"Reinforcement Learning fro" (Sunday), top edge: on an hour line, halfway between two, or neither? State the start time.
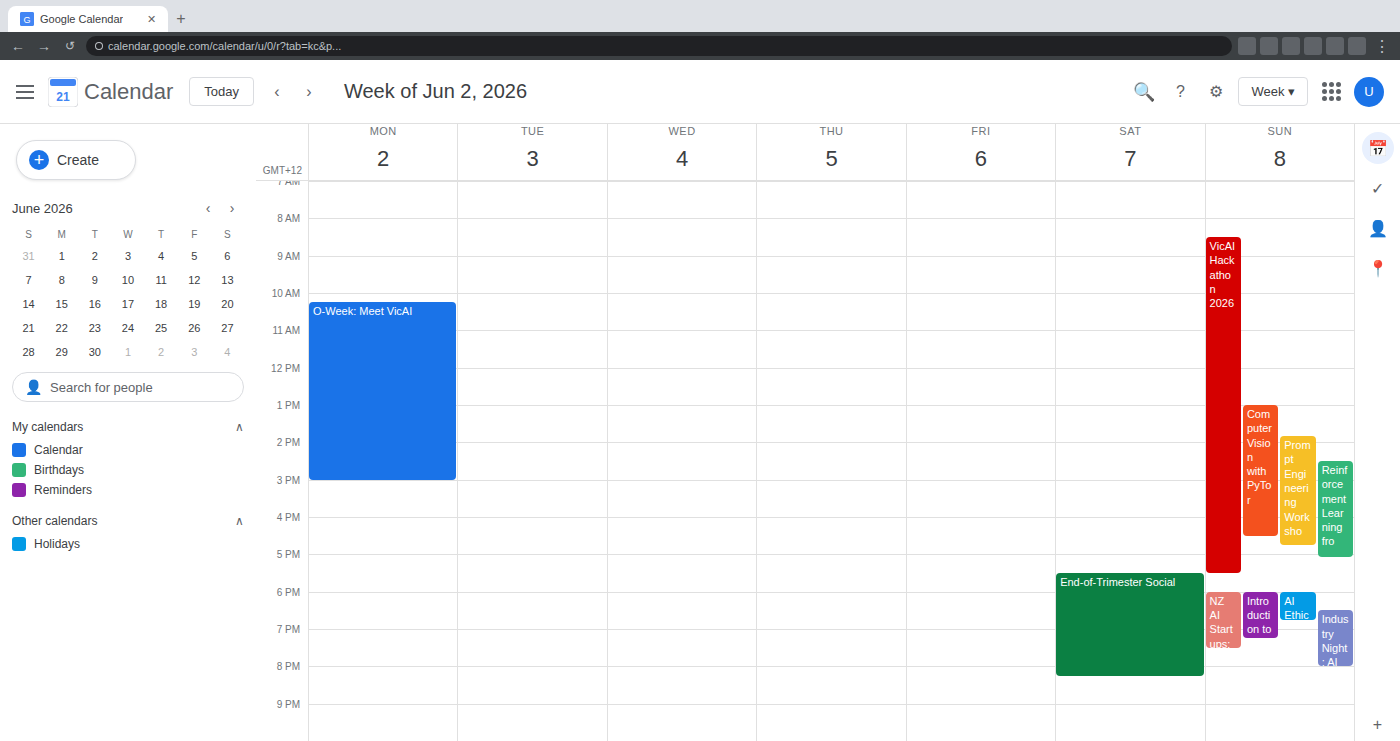
2:30 PM -- halfway between the 2 PM and 3 PM lines.